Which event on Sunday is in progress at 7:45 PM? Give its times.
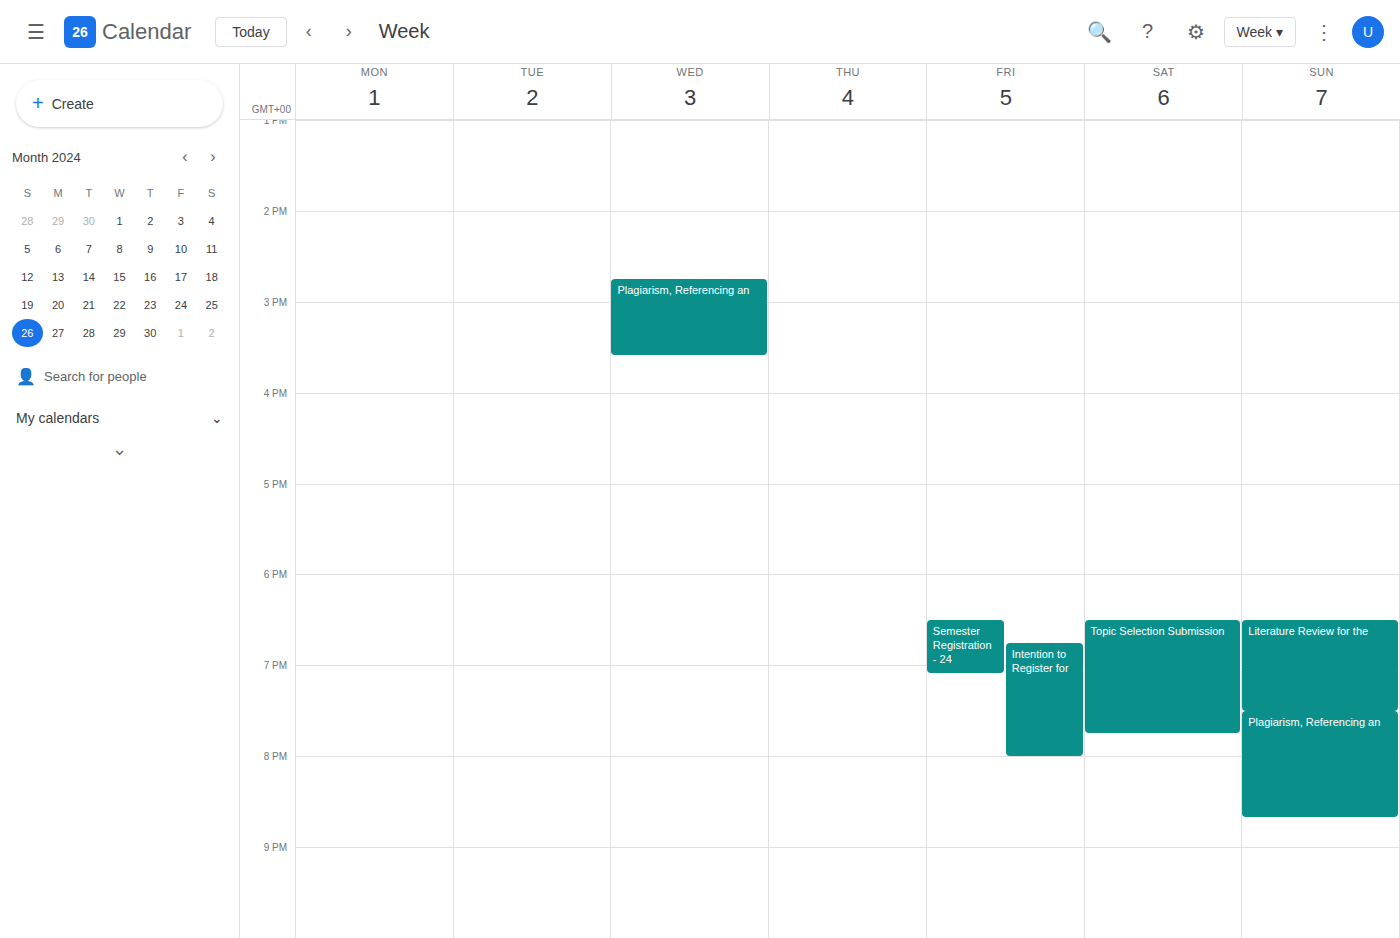
"Plagiarism, Referencing an", 7:30 PM to 8:40 PM